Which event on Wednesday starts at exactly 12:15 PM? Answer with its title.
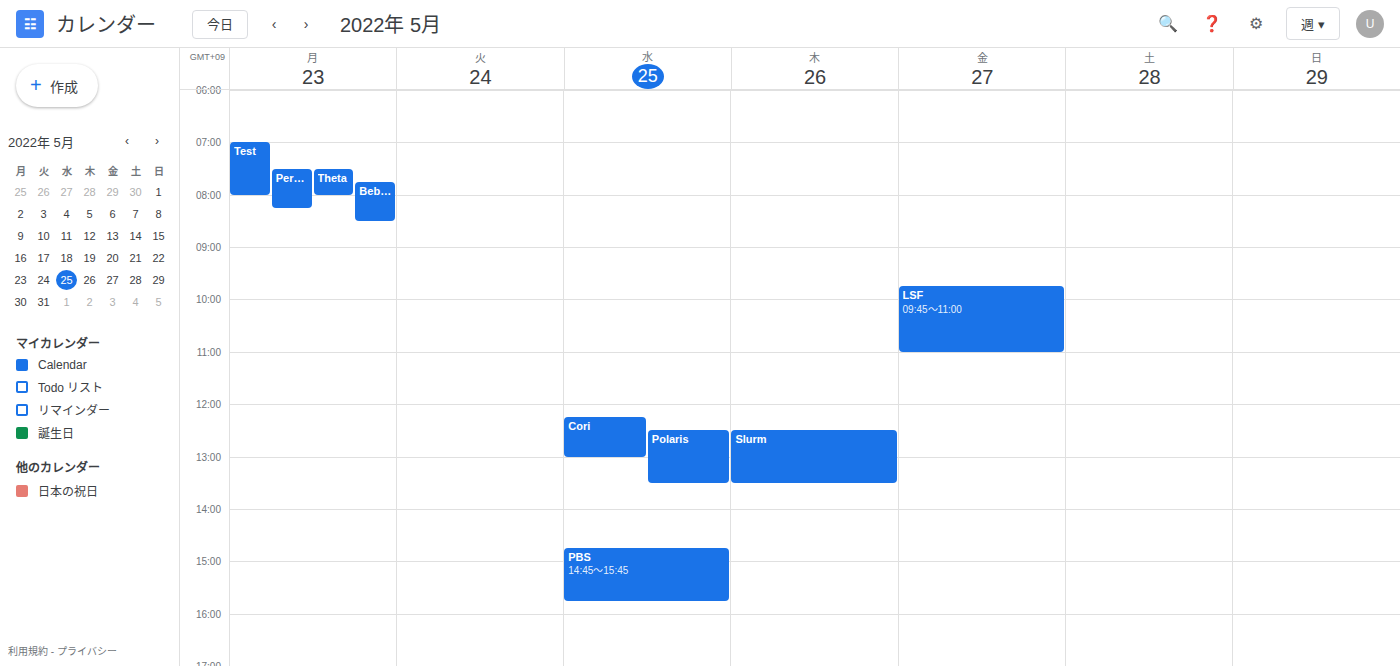
"Cori"